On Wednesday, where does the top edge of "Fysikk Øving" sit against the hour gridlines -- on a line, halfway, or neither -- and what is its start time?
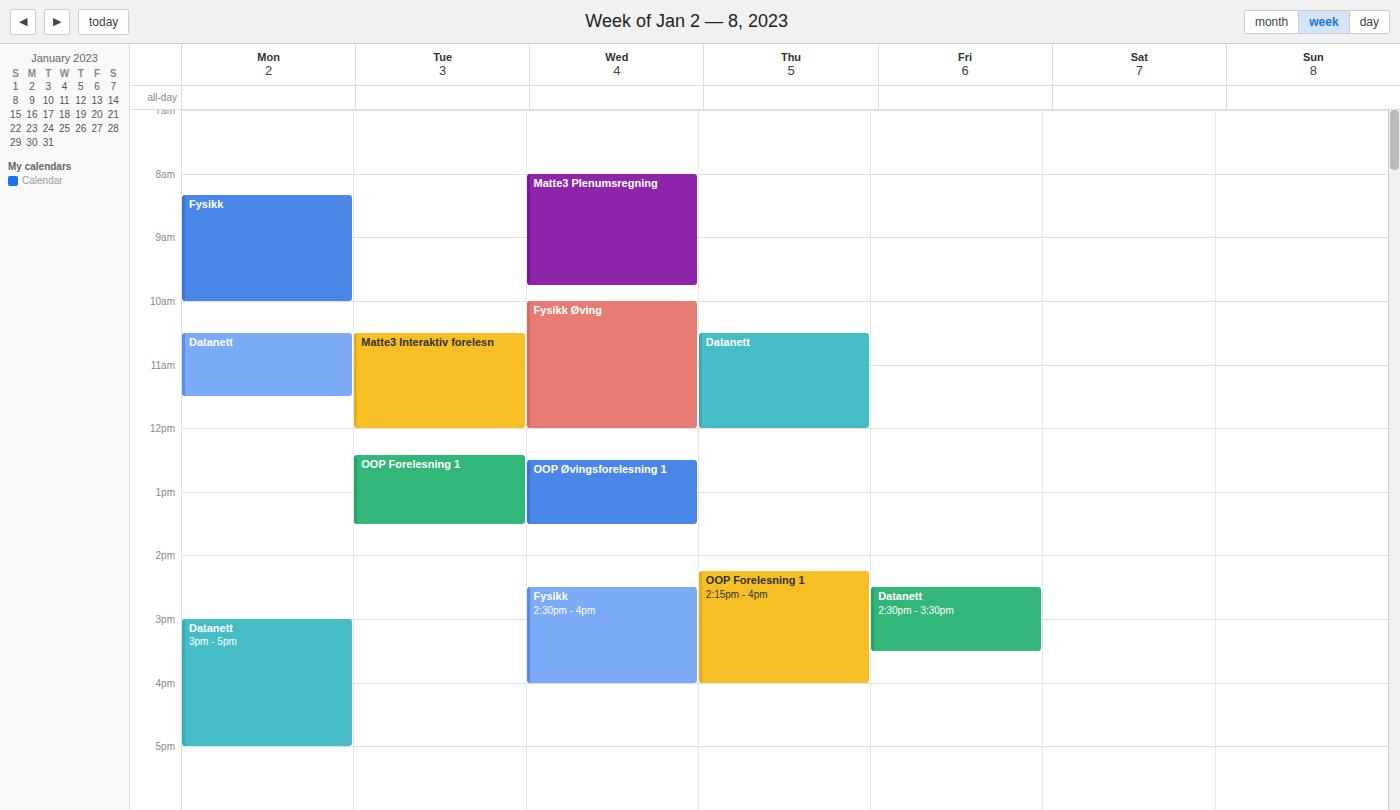
10:00 AM -- exactly on the 10 AM line.